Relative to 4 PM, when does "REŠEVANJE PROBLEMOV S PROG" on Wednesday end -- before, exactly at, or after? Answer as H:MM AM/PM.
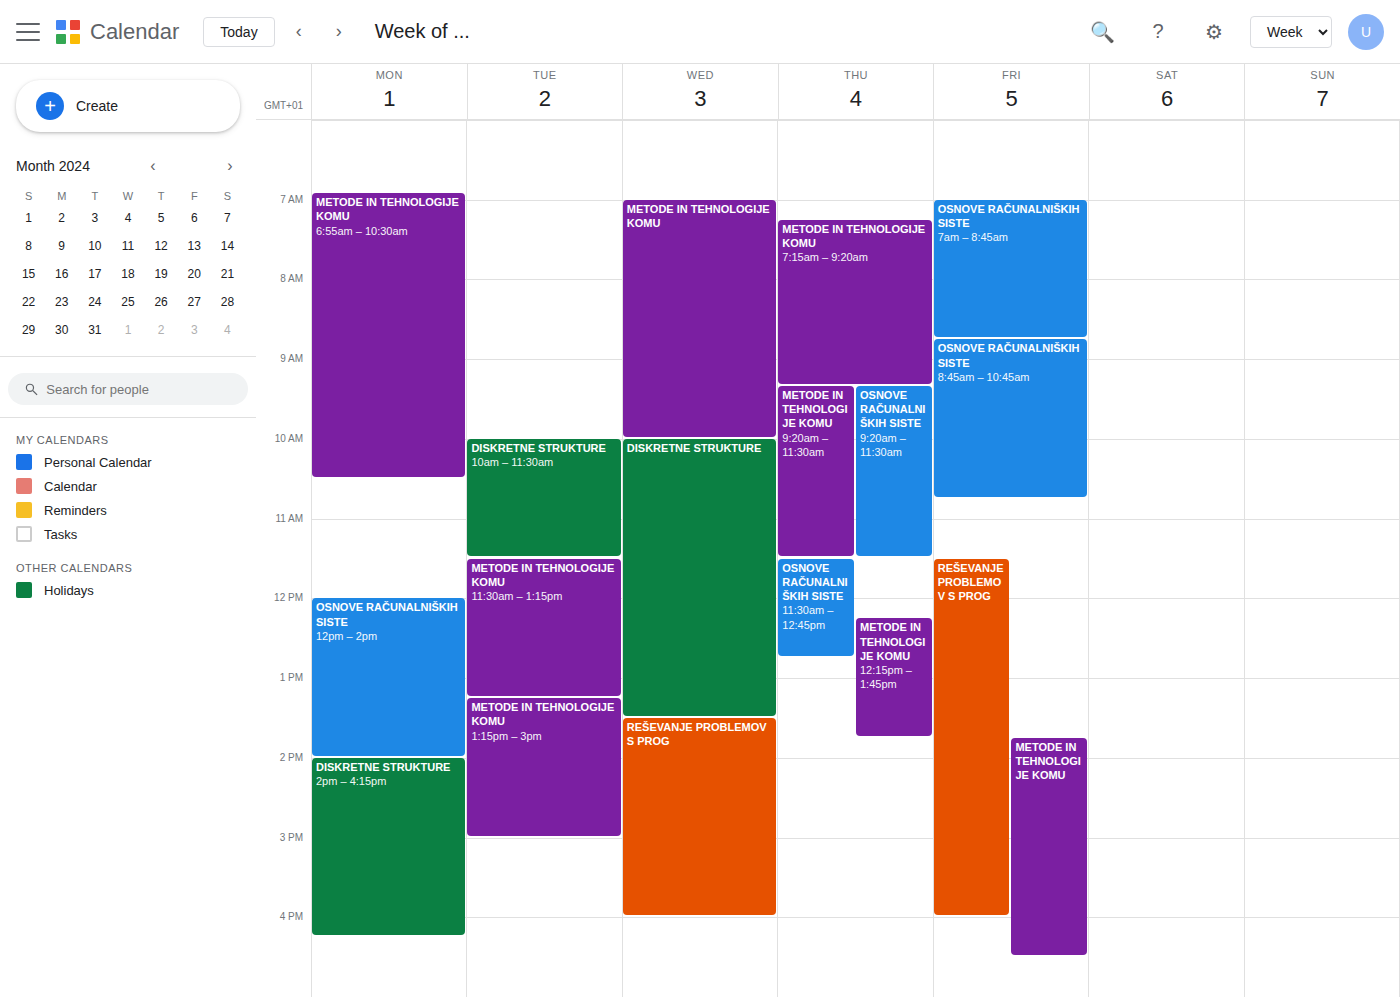
4:00 PM -- exactly at 4 PM, on the 4 PM line.